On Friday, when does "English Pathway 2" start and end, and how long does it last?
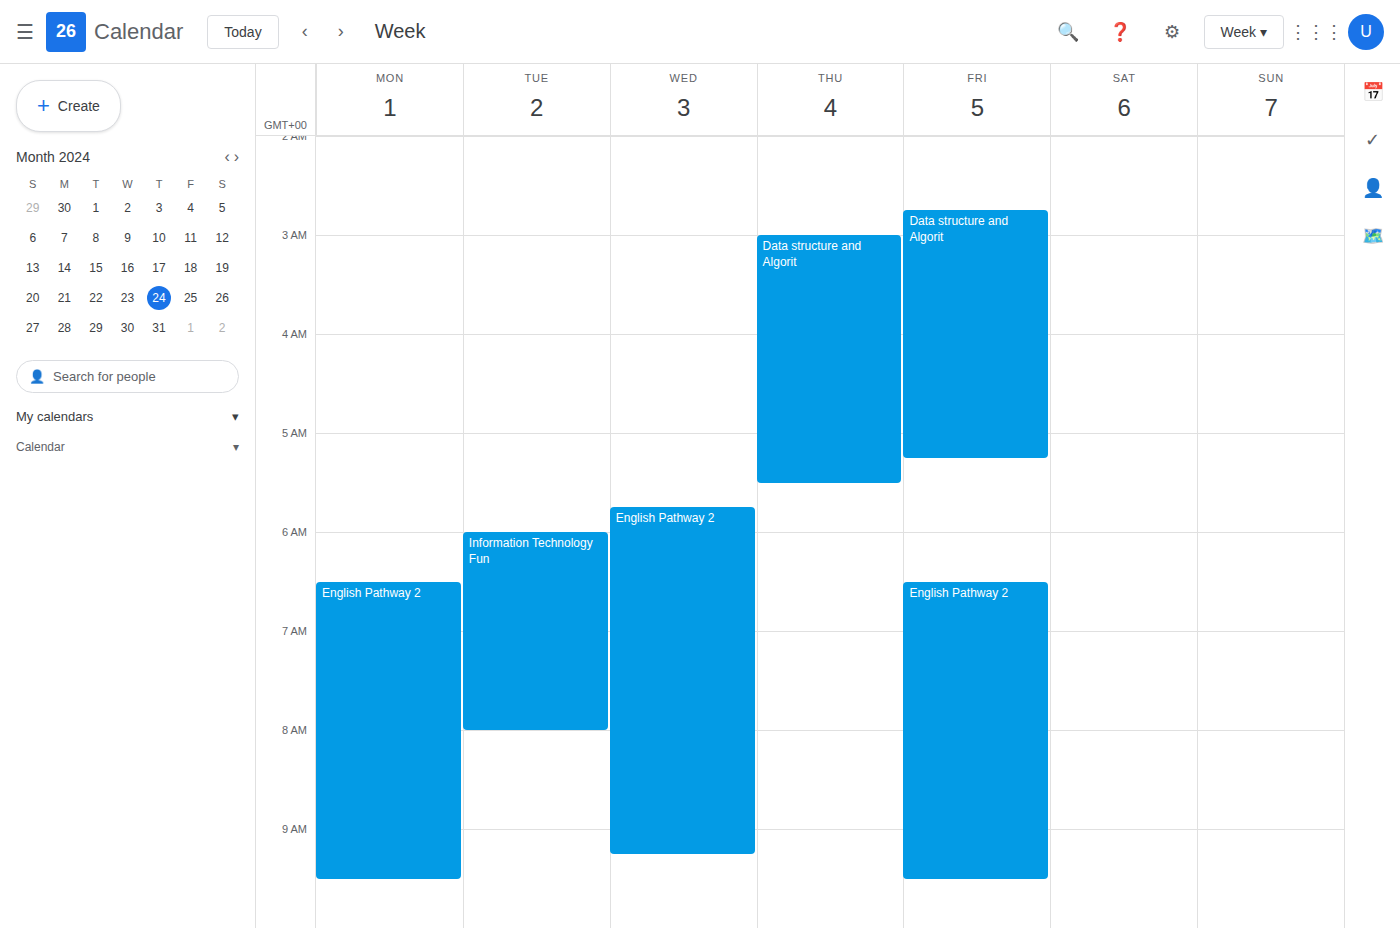
6:30 AM to 9:30 AM, 3 hours